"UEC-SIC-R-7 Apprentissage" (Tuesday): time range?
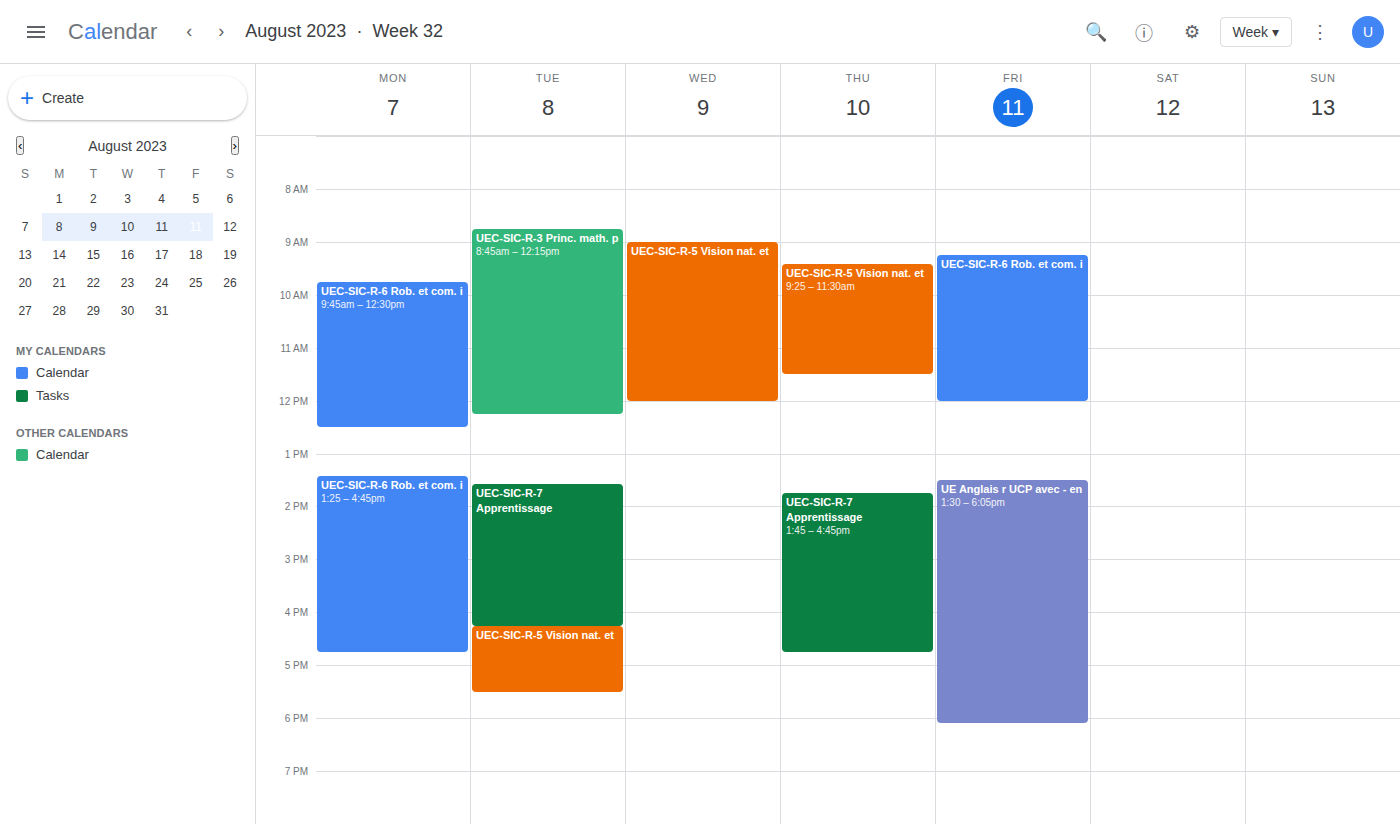
1:35 PM to 4:15 PM